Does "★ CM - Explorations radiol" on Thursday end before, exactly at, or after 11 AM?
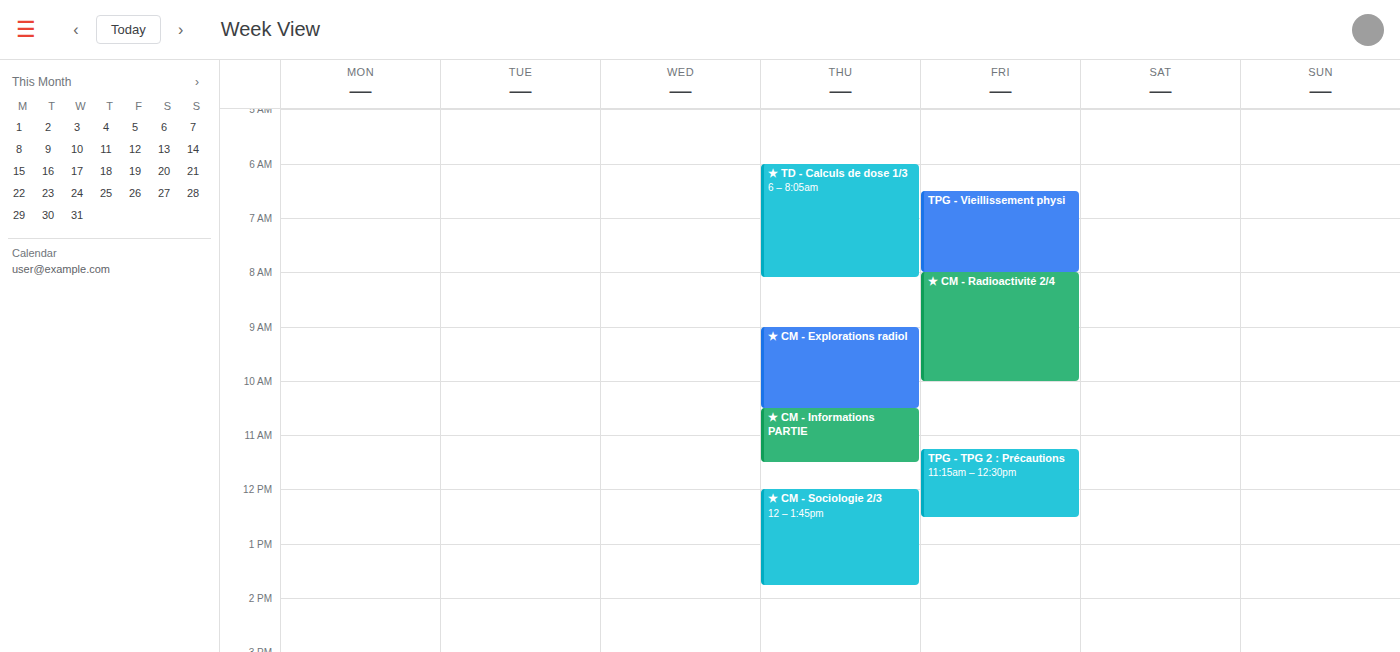
10:30 AM -- before 11 AM, 30 minutes above the 11 AM line.